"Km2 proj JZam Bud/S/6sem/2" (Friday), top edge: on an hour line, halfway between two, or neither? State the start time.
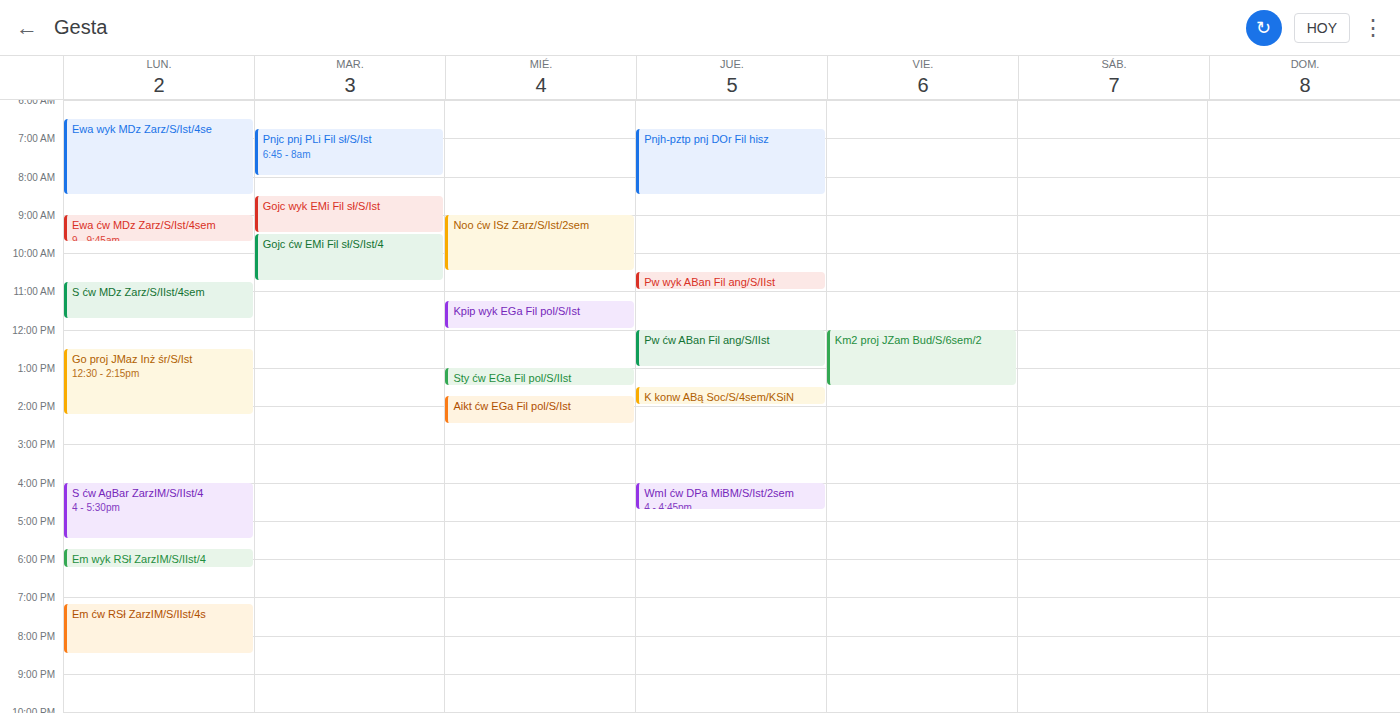
12:00 PM -- exactly on the 12 PM line.